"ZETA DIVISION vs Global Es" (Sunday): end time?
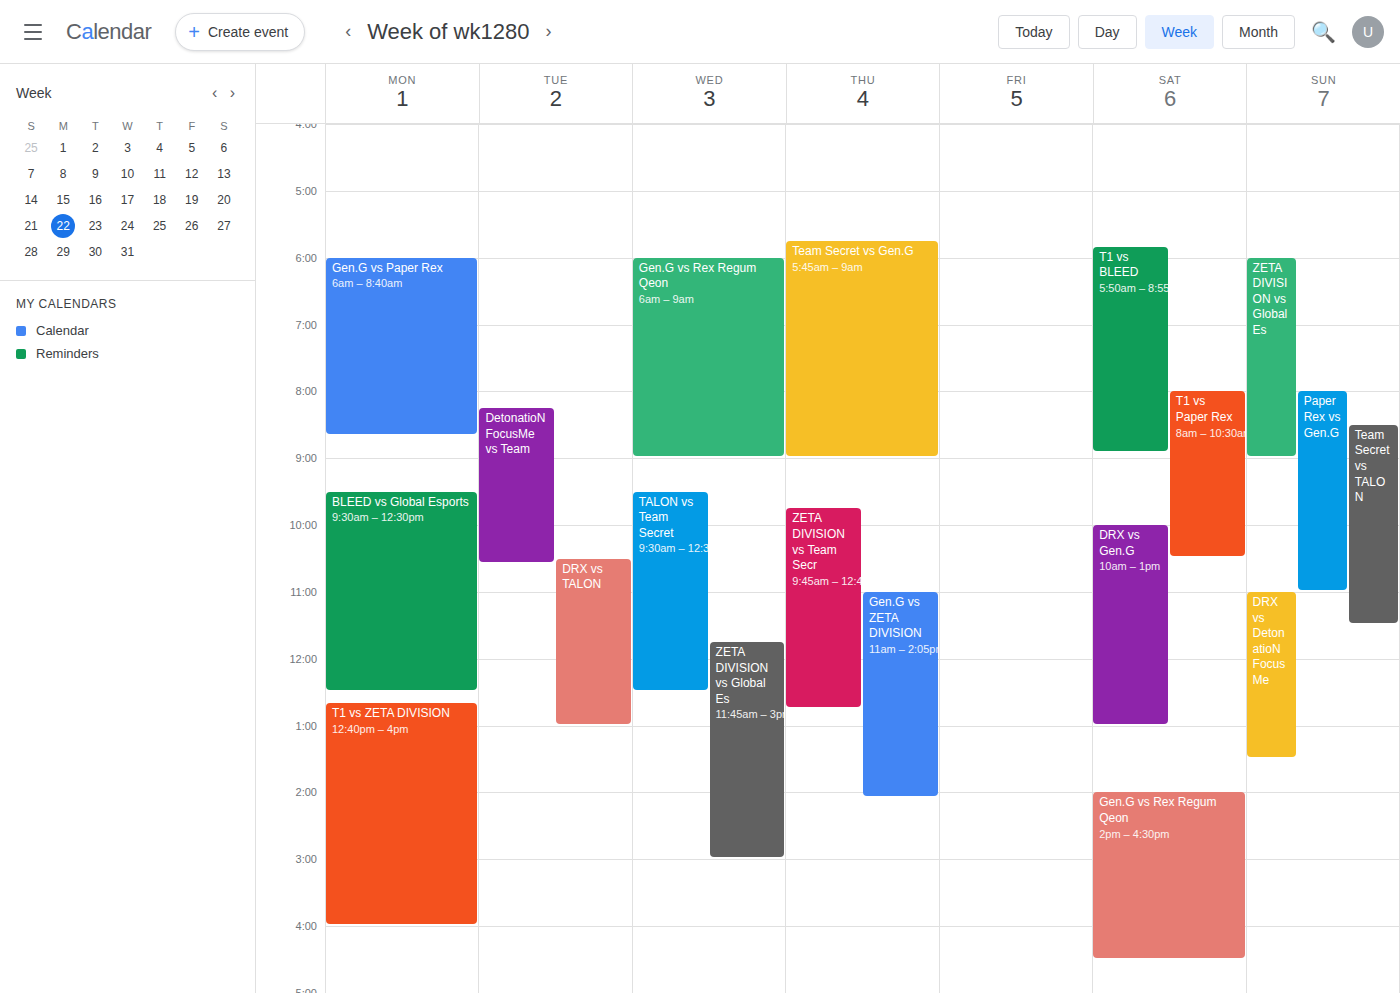
9:00 AM